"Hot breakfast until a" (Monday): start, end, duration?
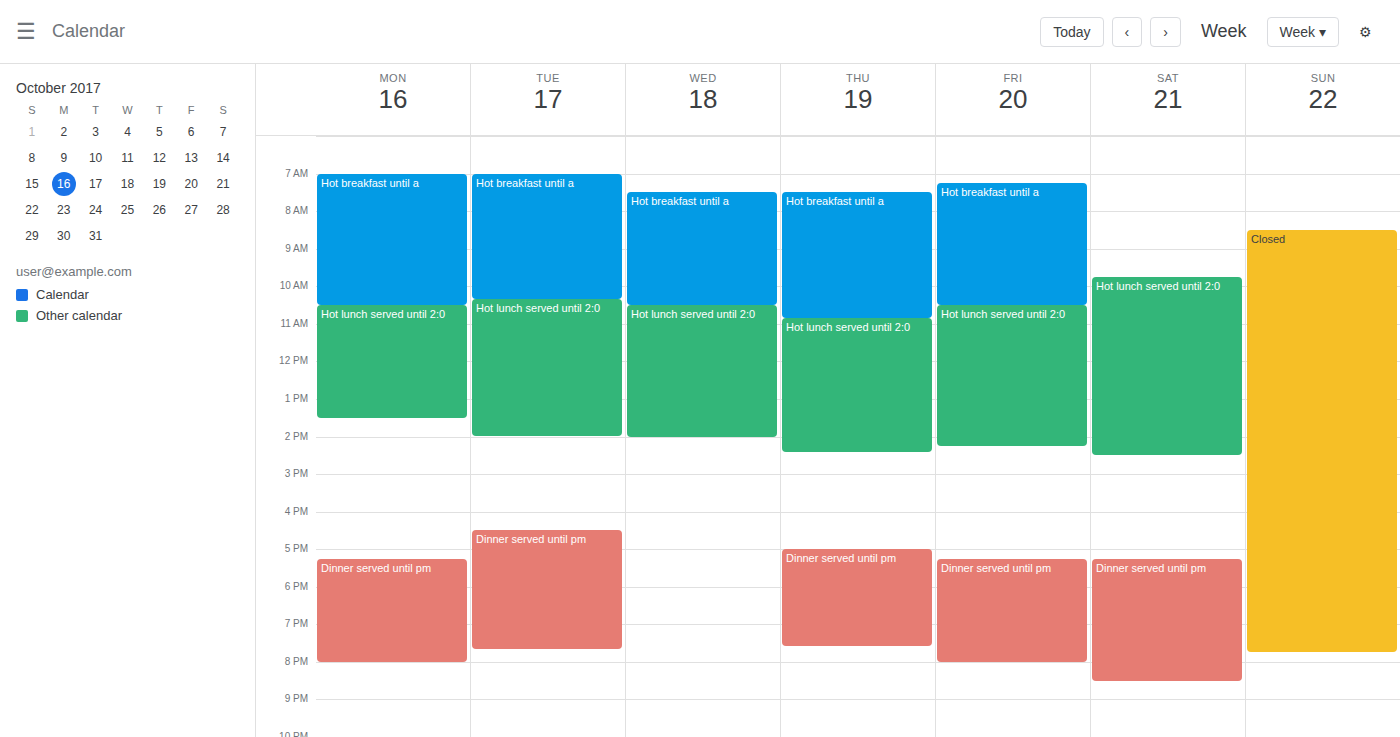
07:00 to 10:30, 3 hours 30 minutes